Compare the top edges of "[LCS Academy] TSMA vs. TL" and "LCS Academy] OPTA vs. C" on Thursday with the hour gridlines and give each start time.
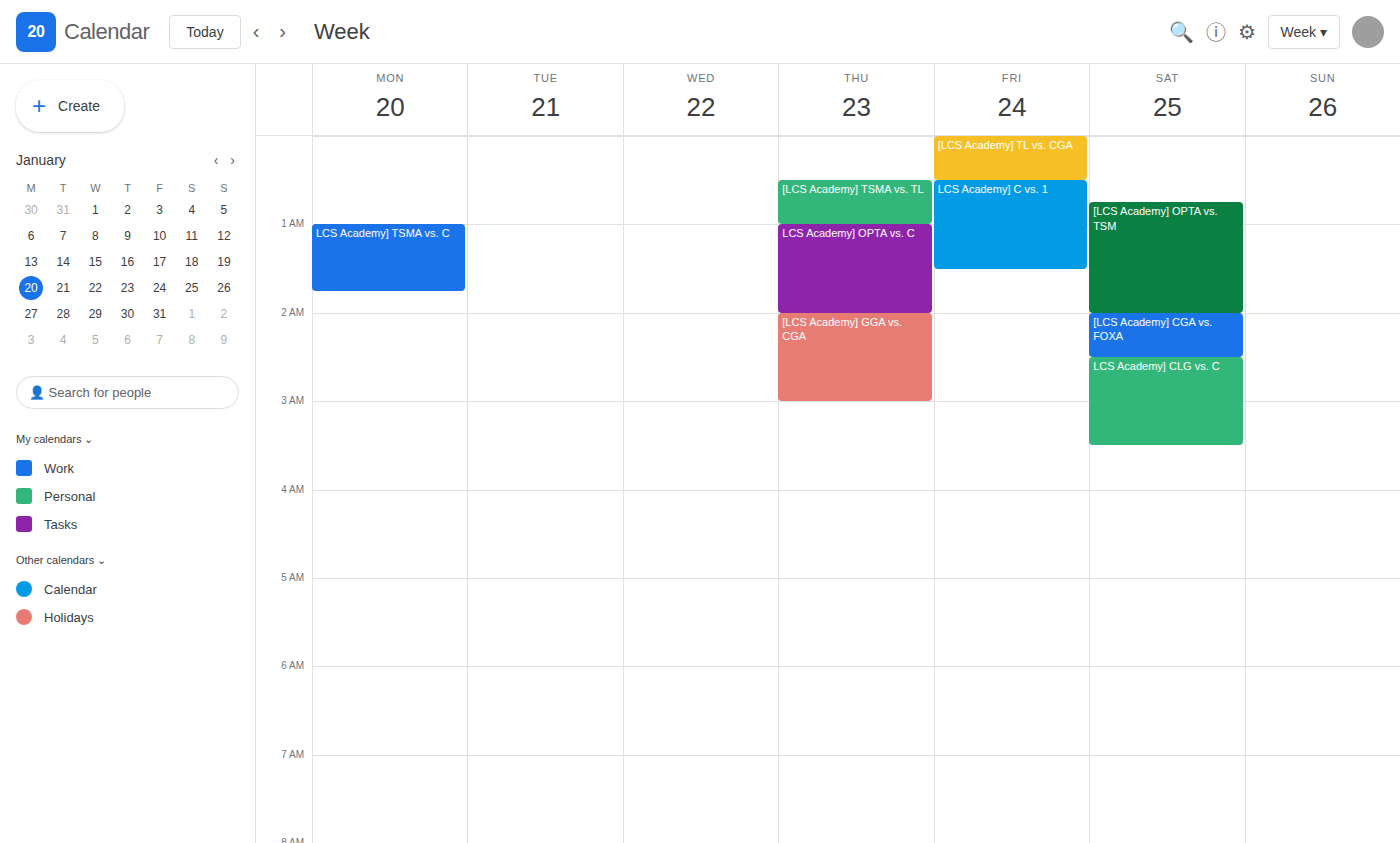
"[LCS Academy] TSMA vs. TL": 12:30 AM, halfway between the 12 AM and 1 AM lines. "LCS Academy] OPTA vs. C": 1:00 AM, exactly on the 1 AM line.